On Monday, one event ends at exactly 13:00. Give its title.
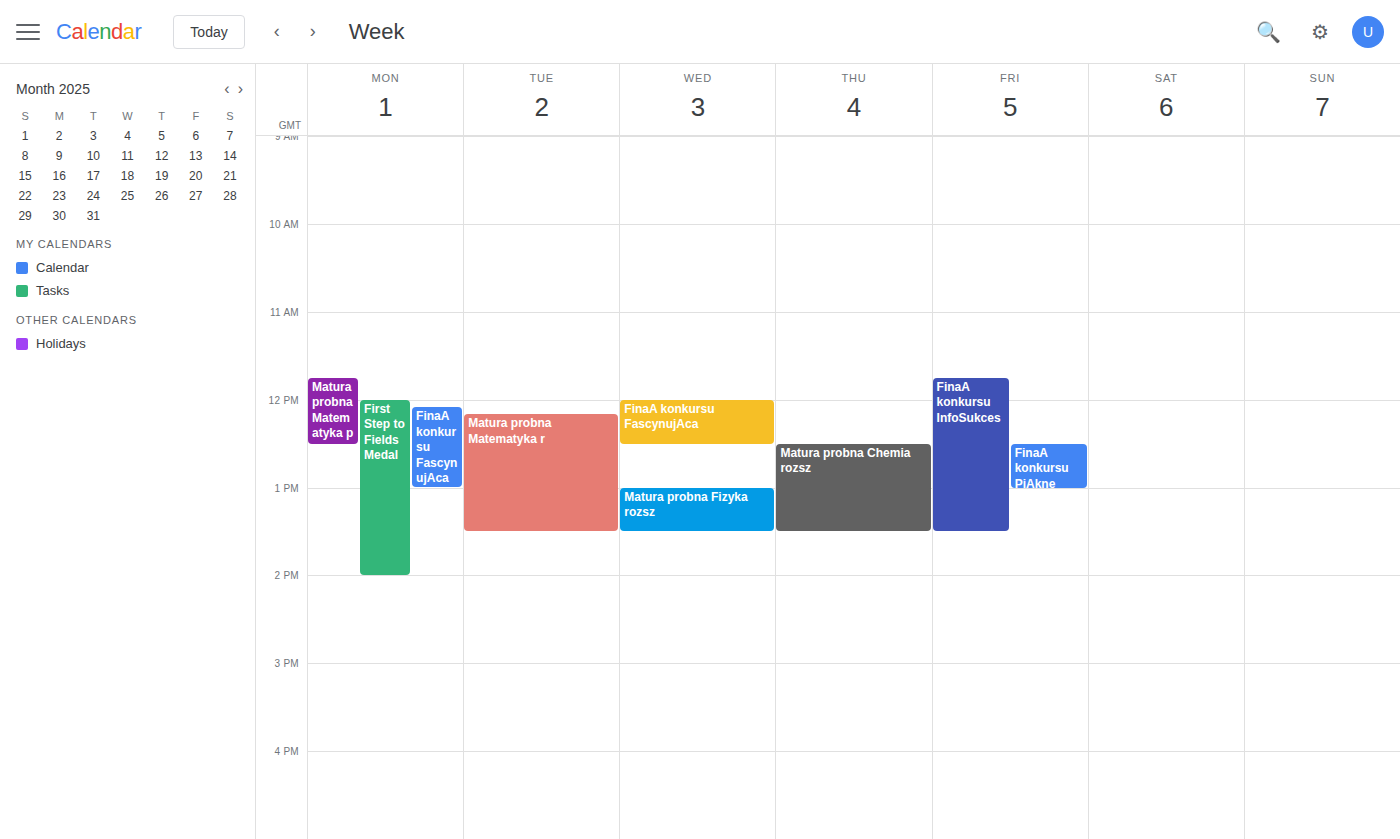
"FinaA konkursu FascynujAca"